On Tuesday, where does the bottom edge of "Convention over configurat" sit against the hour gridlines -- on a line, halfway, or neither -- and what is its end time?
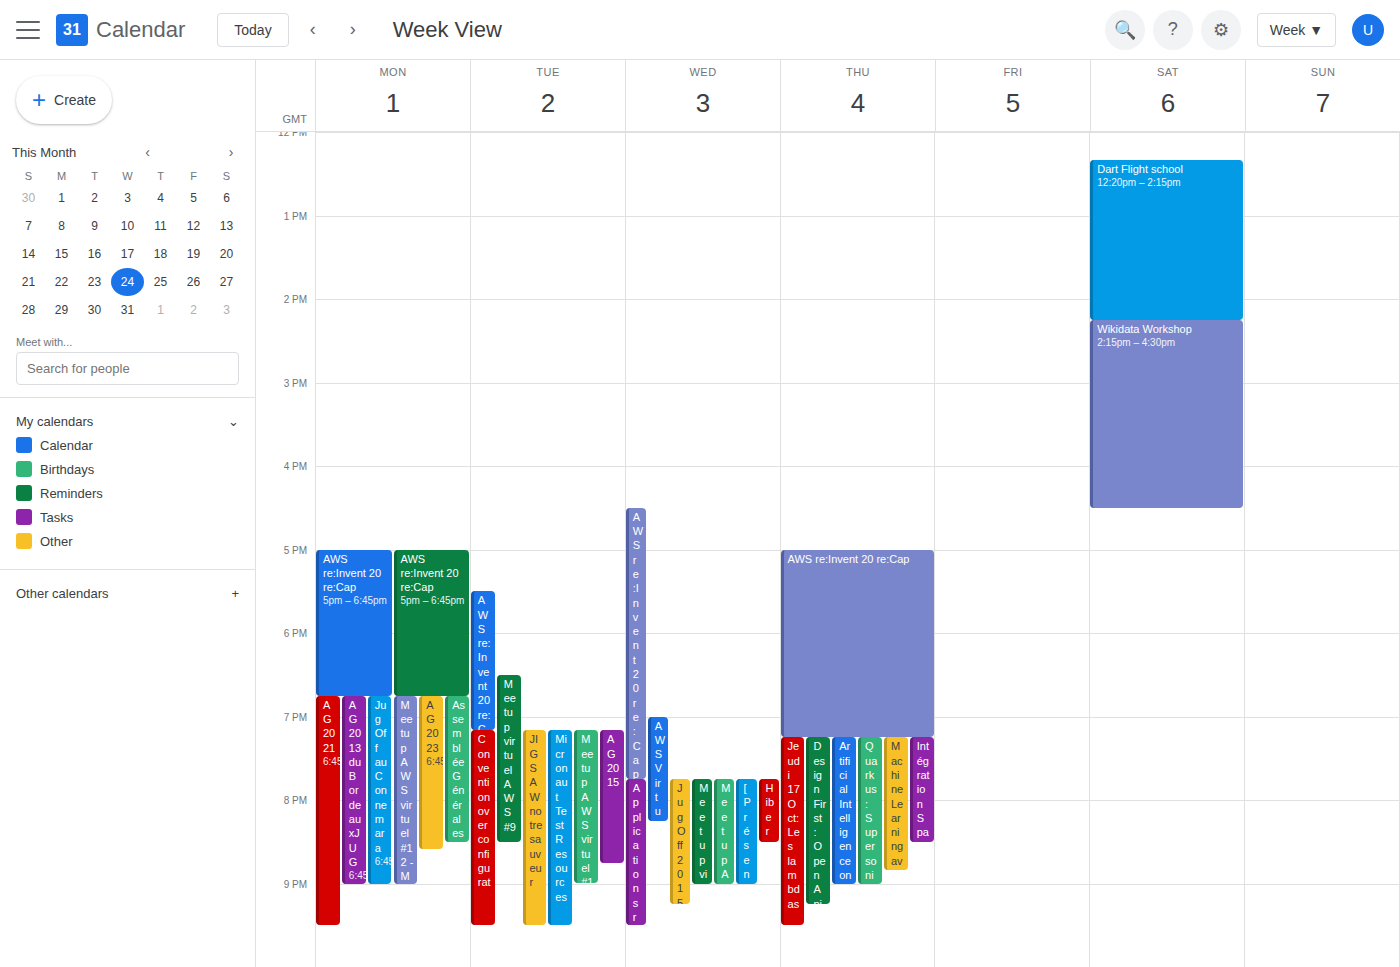
9:30 PM -- halfway between the 9 PM and 10 PM lines.